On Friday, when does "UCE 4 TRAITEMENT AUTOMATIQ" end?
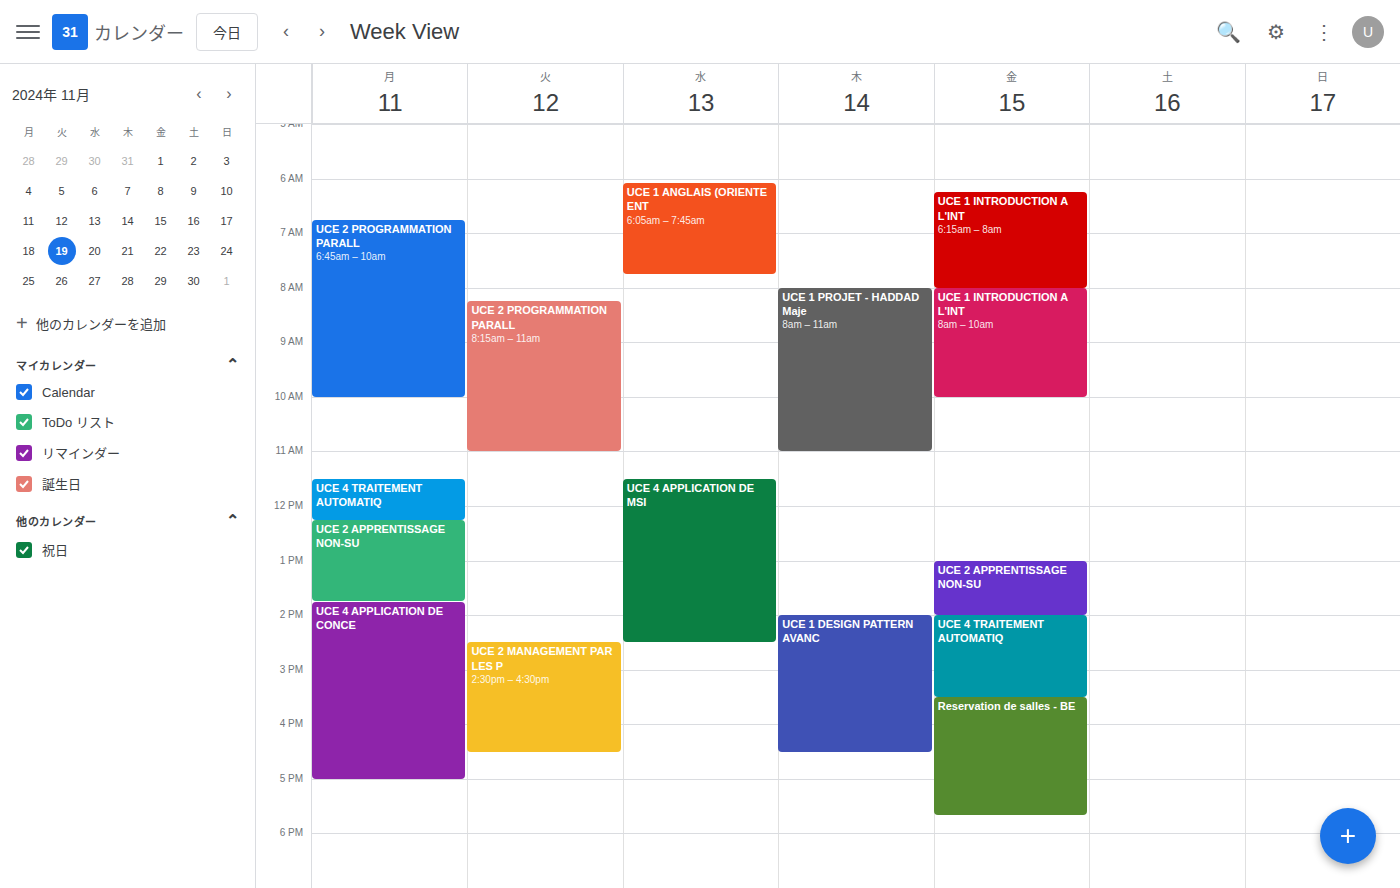
3:30 PM